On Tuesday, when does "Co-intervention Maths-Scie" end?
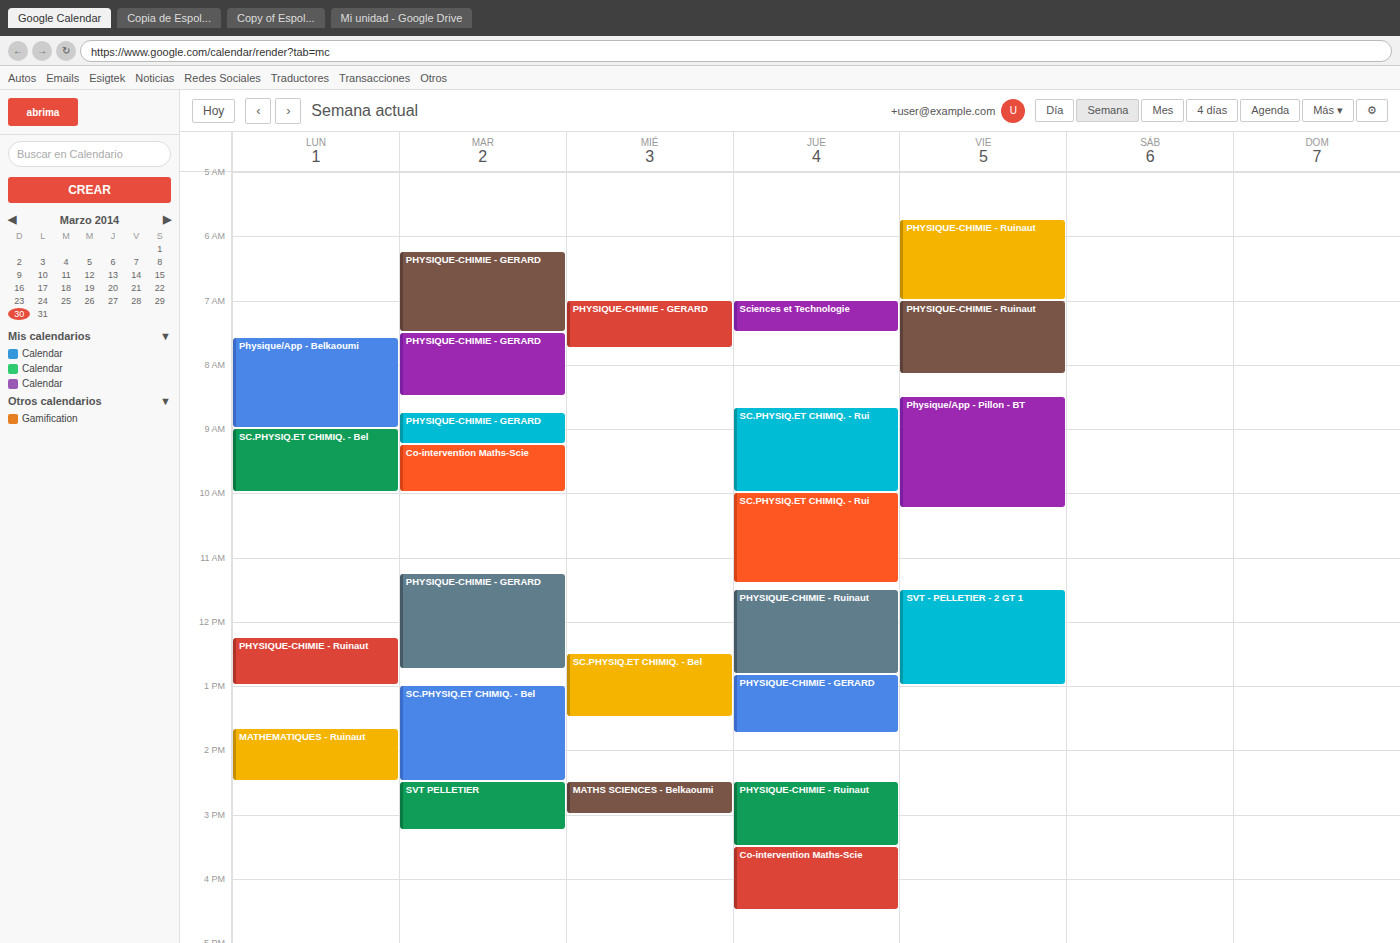
10:00 AM